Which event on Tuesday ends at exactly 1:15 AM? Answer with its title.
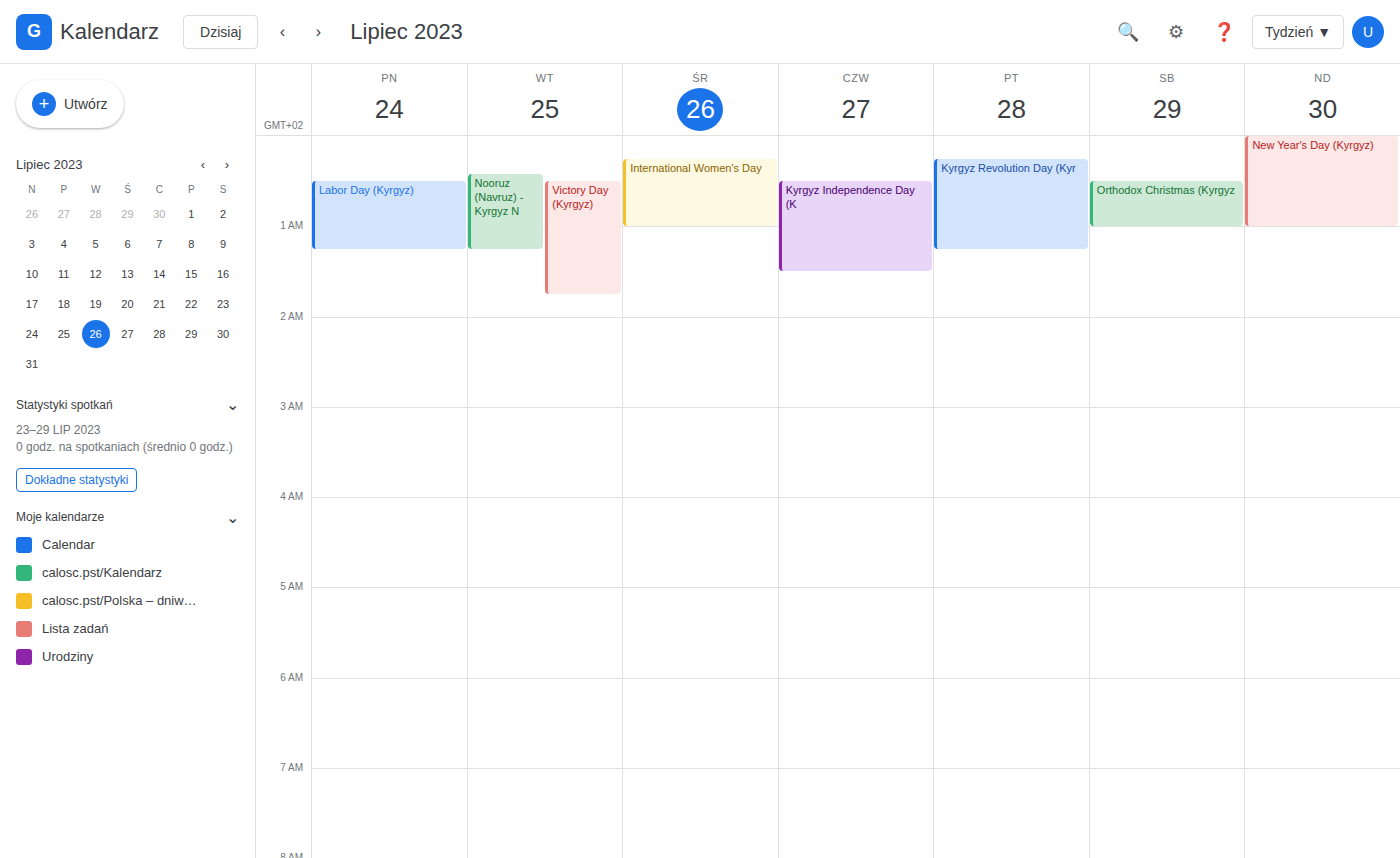
"Nooruz (Navruz) - Kyrgyz N"